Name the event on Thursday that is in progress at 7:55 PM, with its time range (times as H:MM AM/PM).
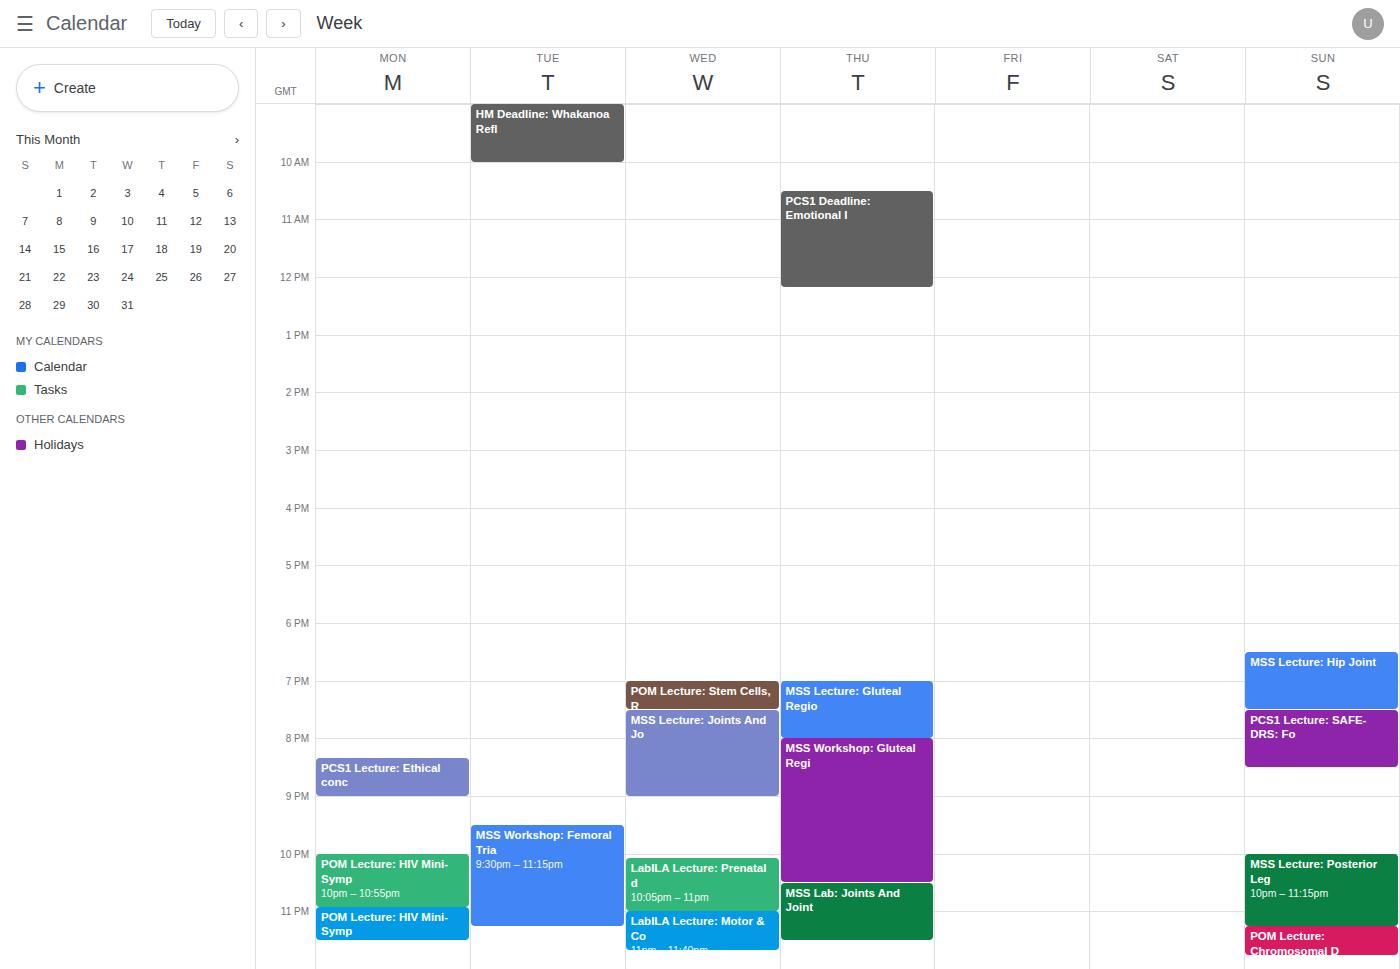
"MSS Lecture: Gluteal Regio", 7:00 PM to 8:00 PM